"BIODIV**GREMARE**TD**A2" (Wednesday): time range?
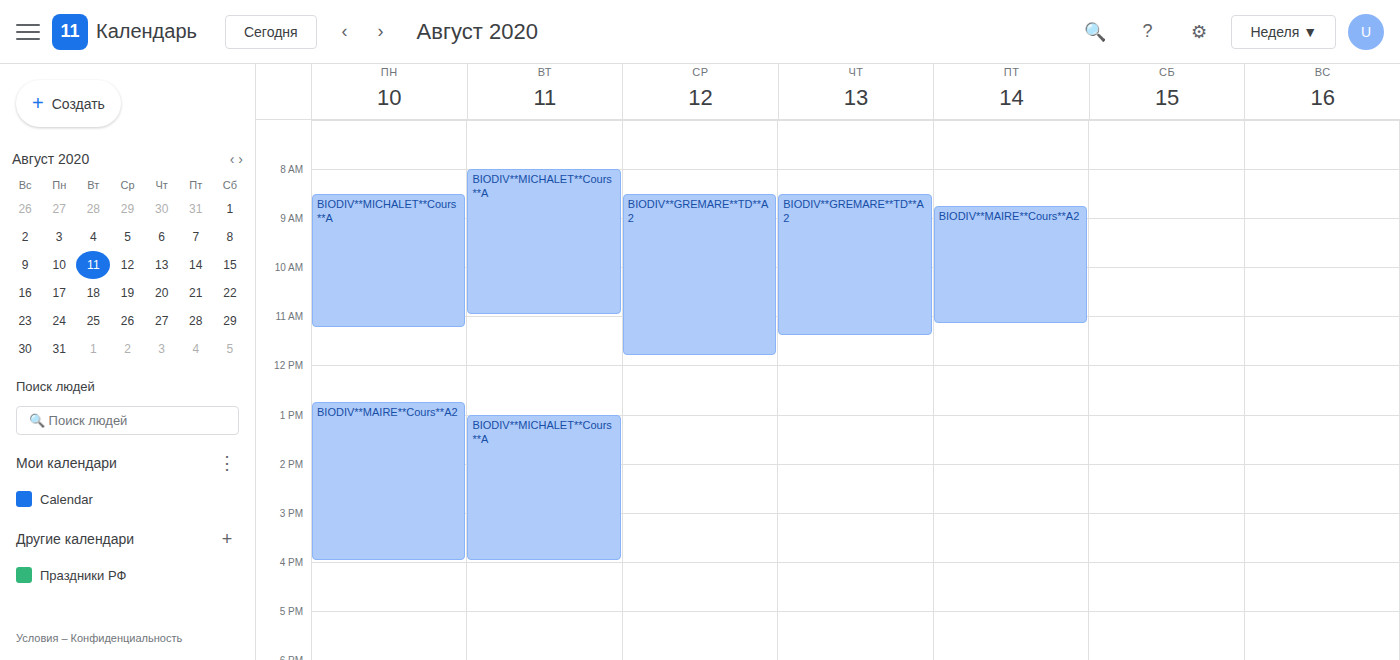
8:30 AM to 11:50 AM